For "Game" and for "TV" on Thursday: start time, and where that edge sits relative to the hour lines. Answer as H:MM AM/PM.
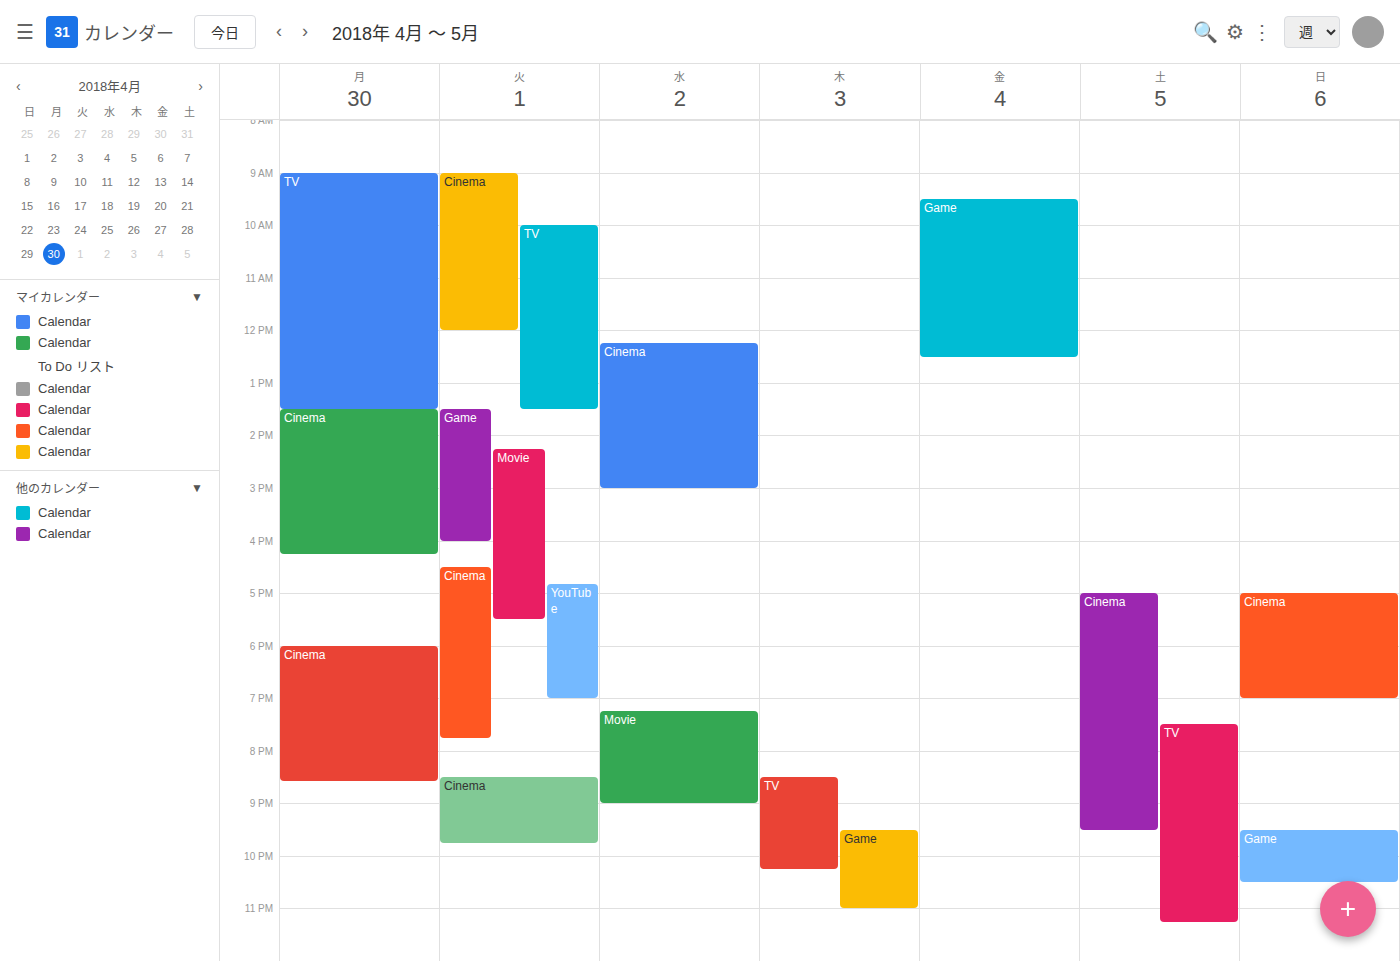
"Game": 9:30 PM, halfway between the 9 PM and 10 PM lines. "TV": 8:30 PM, halfway between the 8 PM and 9 PM lines.